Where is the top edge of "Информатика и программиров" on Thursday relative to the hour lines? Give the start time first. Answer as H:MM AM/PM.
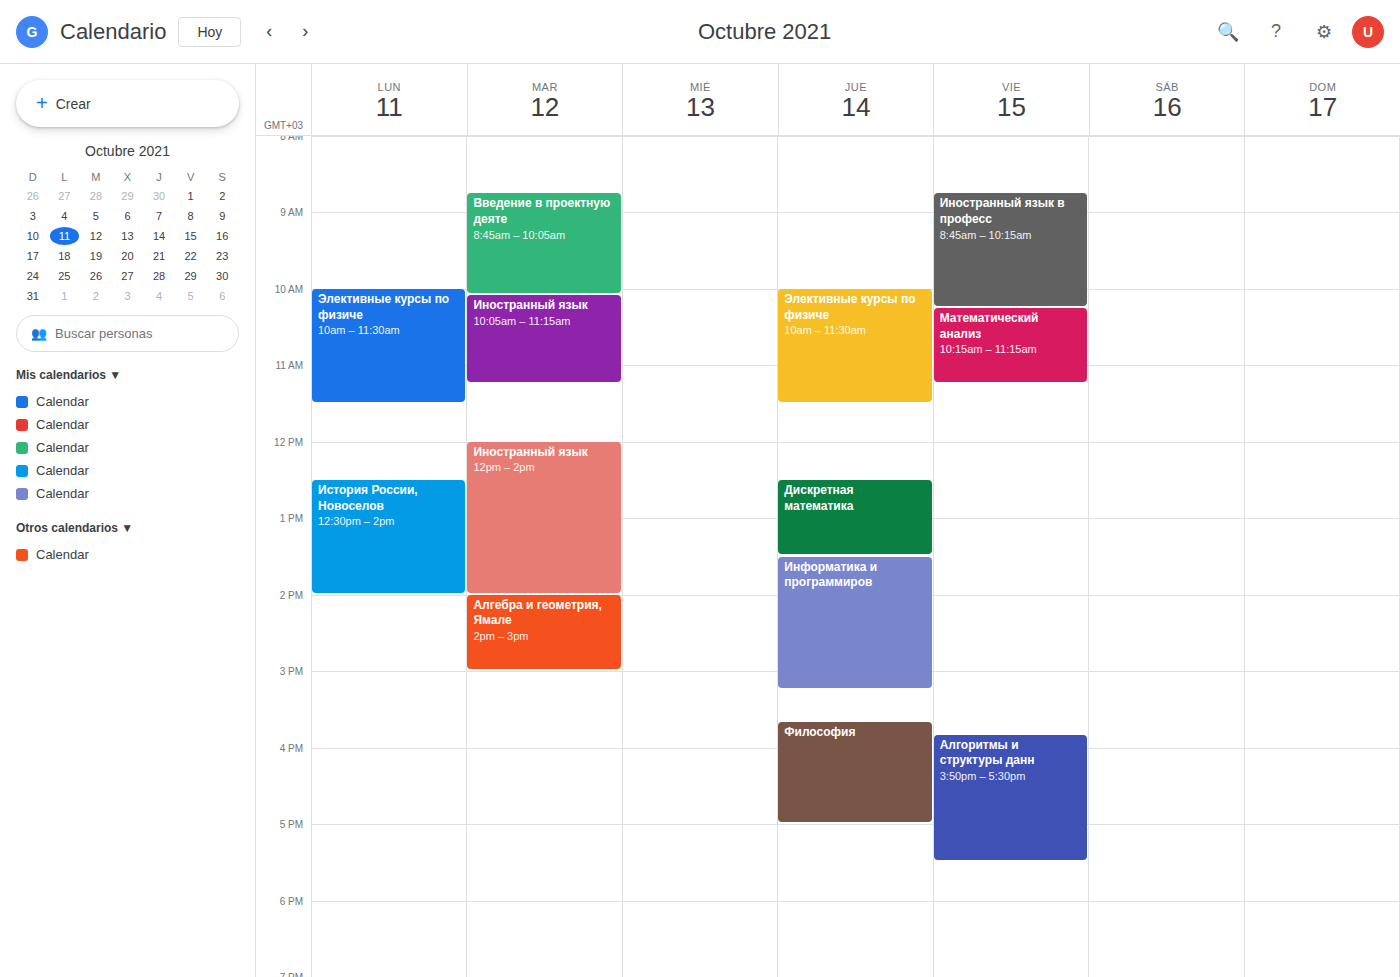
1:30 PM -- halfway between the 1 PM and 2 PM lines.